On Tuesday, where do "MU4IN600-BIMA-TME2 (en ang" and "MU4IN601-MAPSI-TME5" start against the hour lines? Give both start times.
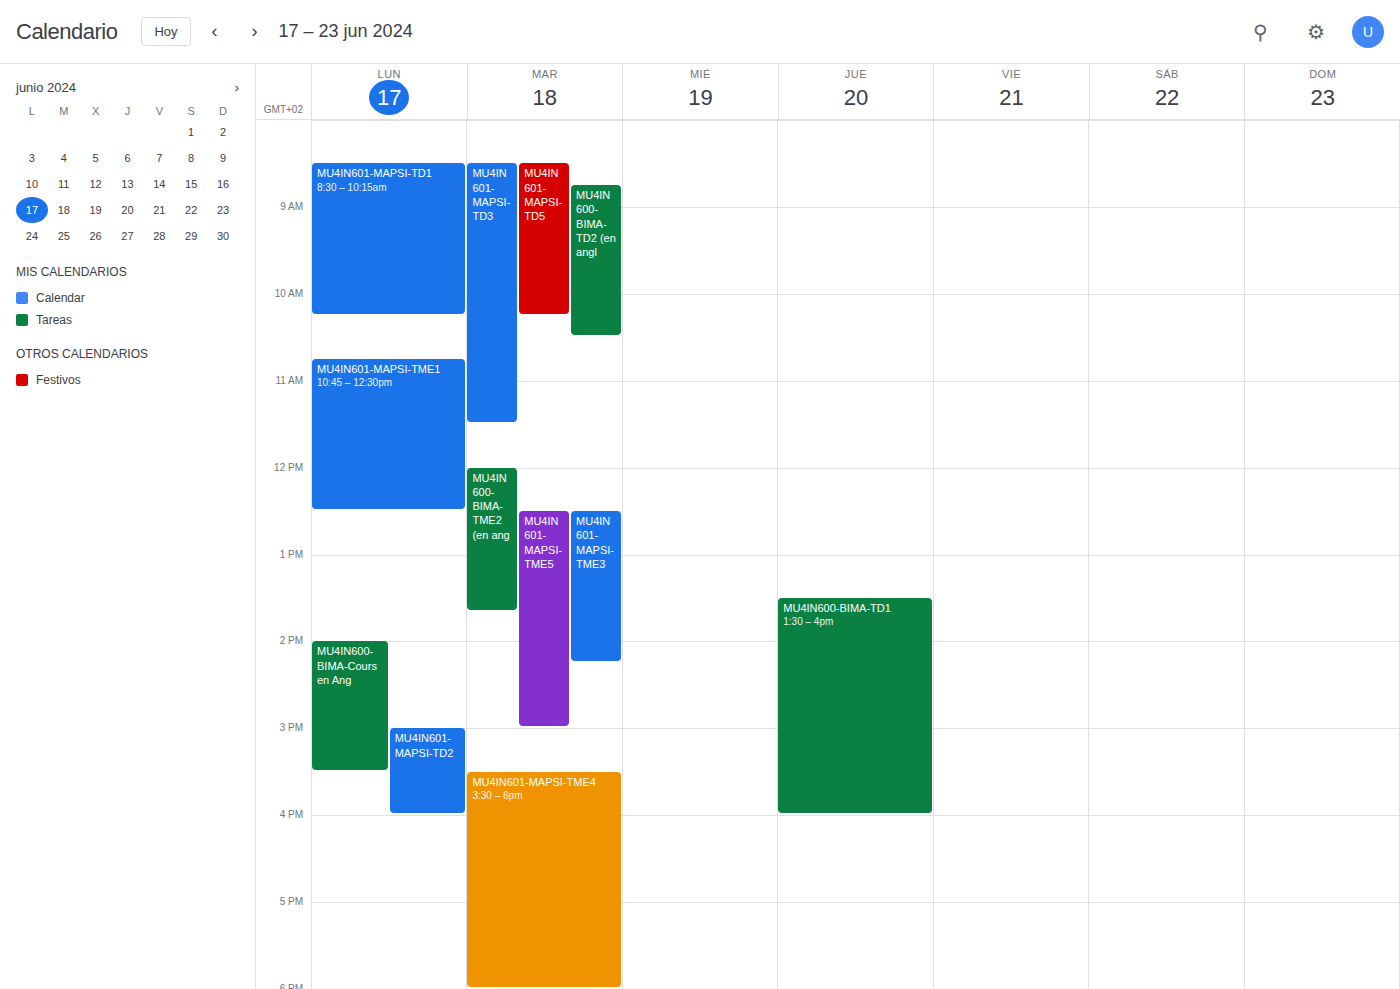
"MU4IN600-BIMA-TME2 (en ang": 12:00 PM, exactly on the 12 PM line. "MU4IN601-MAPSI-TME5": 12:30 PM, halfway between the 12 PM and 1 PM lines.